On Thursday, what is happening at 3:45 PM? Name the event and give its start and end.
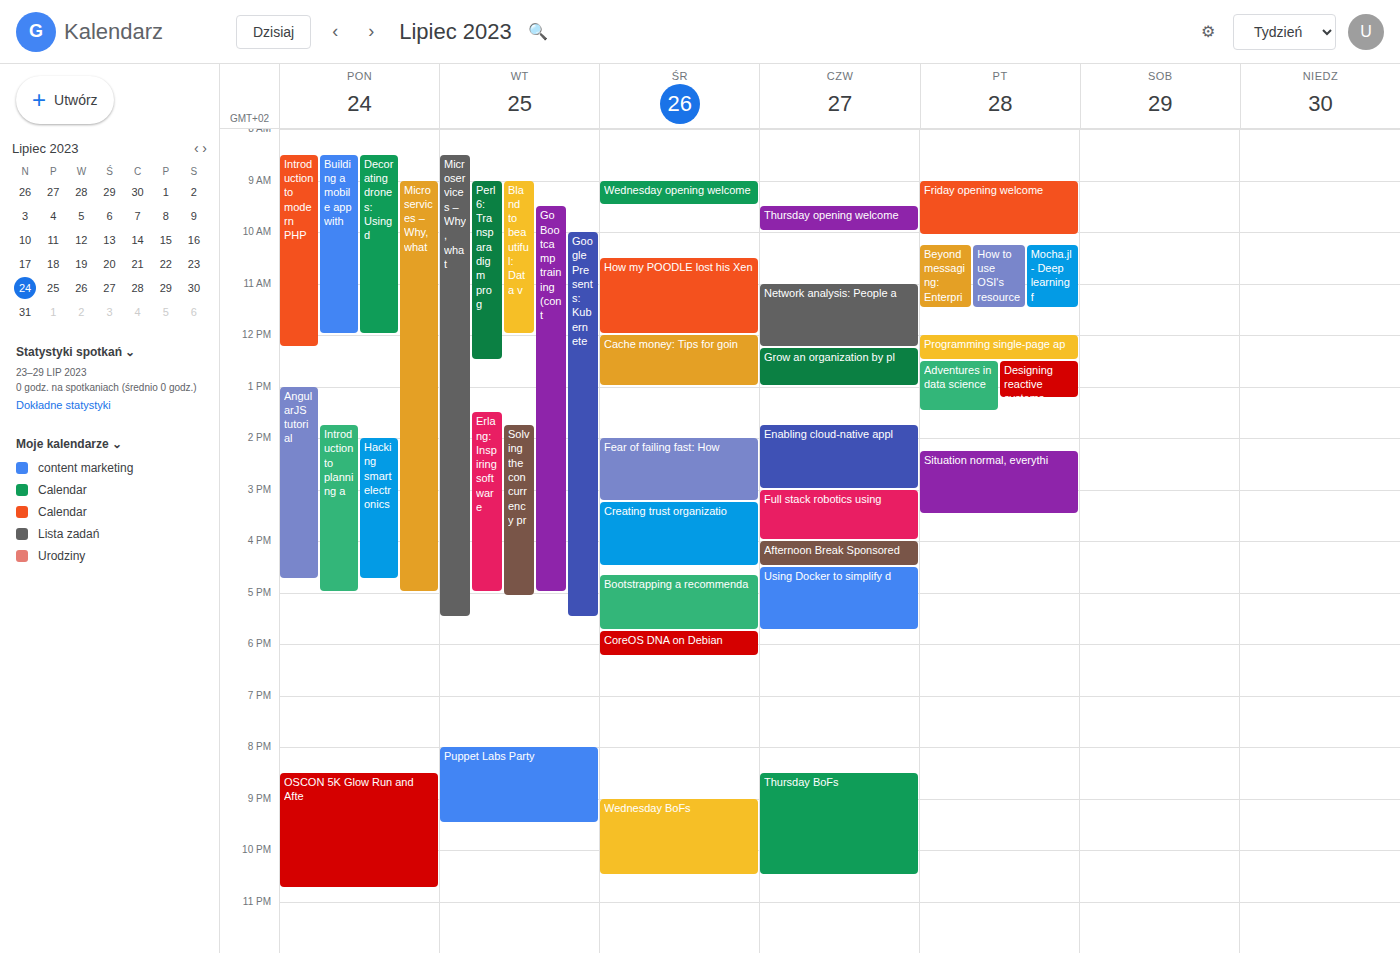
"Full stack robotics using", 3:00 PM to 4:00 PM